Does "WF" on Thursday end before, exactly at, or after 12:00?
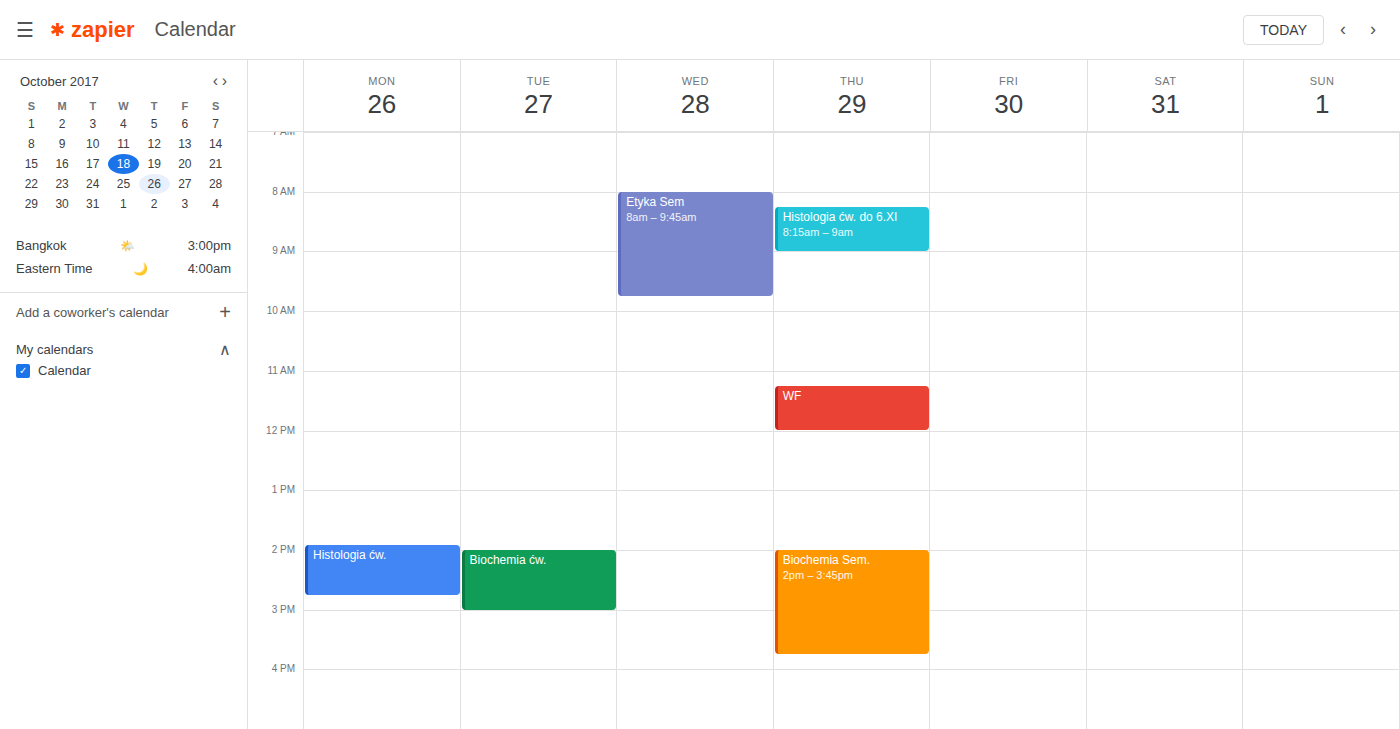
12:00 -- exactly at 12:00, on the 12:00 line.